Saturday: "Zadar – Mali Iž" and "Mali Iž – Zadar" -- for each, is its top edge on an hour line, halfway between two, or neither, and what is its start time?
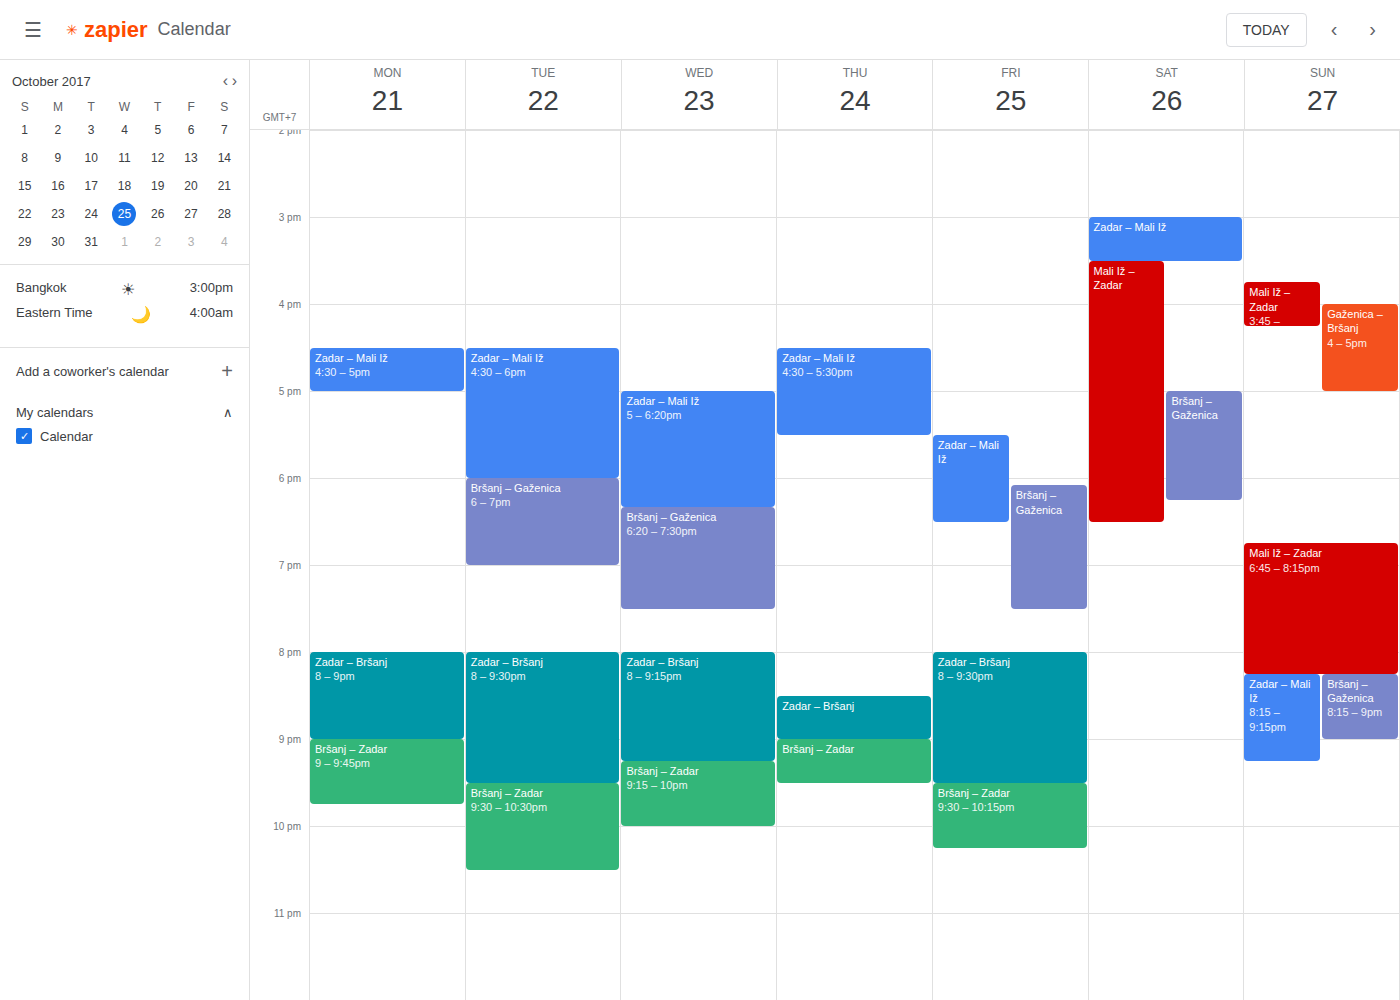
"Zadar – Mali Iž": 15:00, exactly on the 15:00 line. "Mali Iž – Zadar": 15:30, halfway between the 15:00 and 16:00 lines.